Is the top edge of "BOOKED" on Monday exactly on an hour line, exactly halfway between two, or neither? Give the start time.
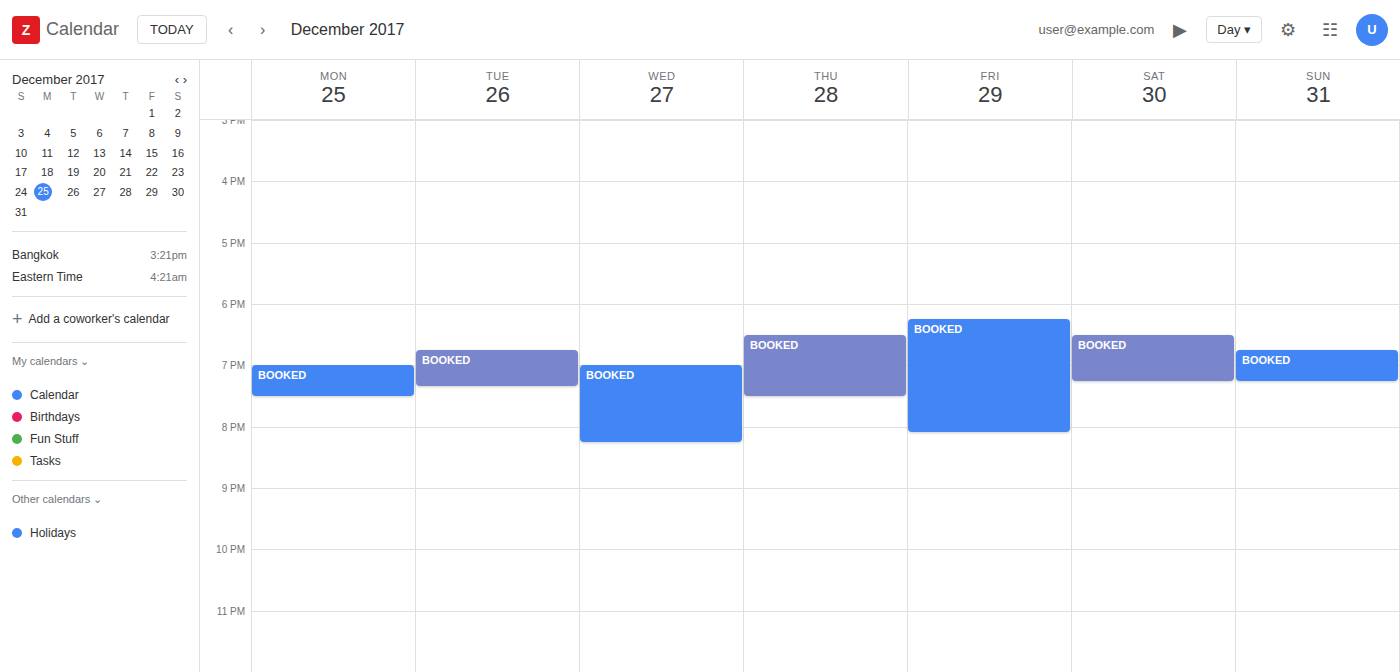
7:00 PM -- exactly on the 7 PM line.